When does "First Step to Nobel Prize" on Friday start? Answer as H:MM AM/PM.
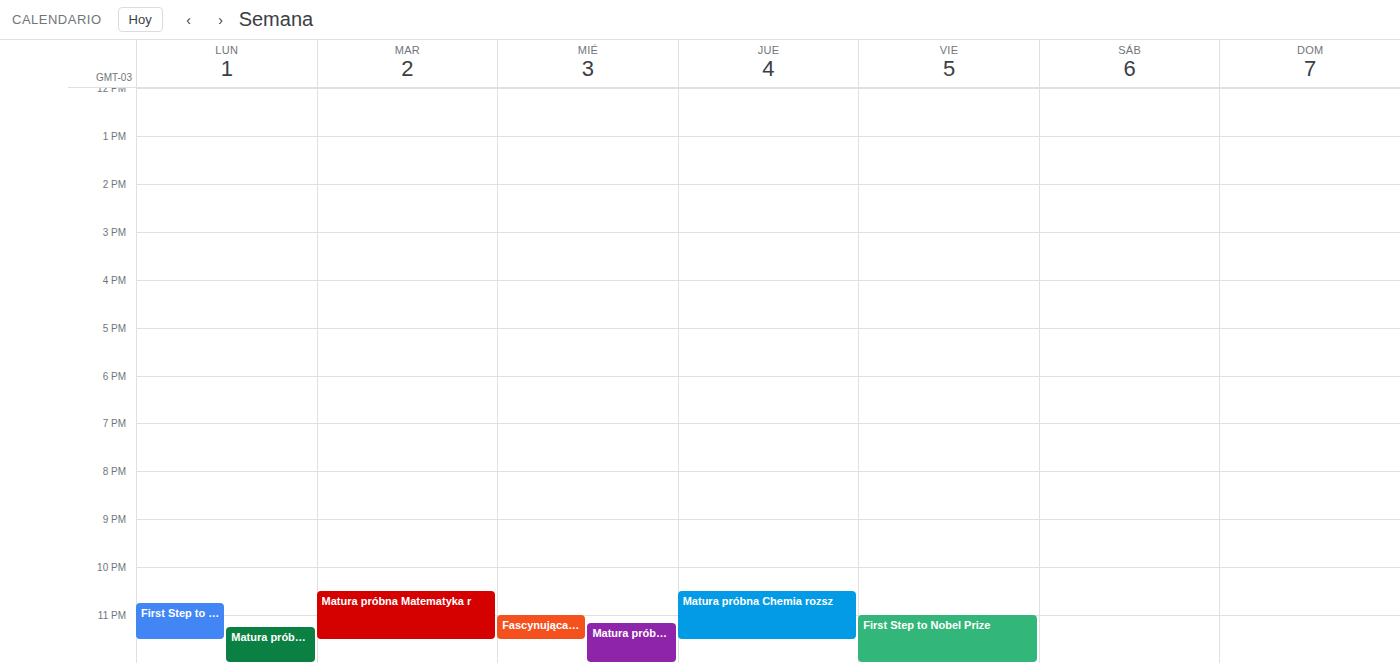
11:00 PM